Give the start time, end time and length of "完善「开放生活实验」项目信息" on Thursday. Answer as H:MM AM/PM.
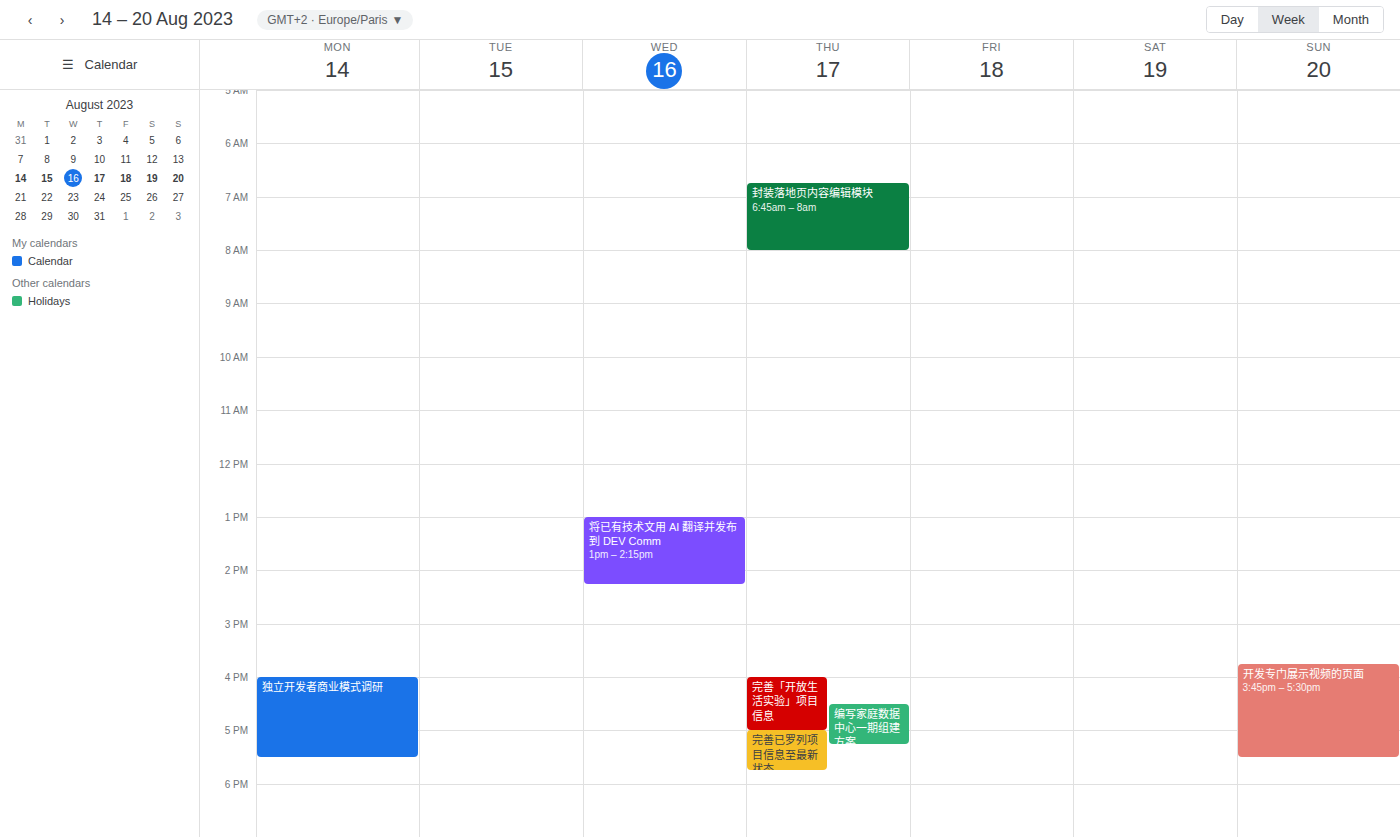
4:00 PM to 5:00 PM, 1 hour